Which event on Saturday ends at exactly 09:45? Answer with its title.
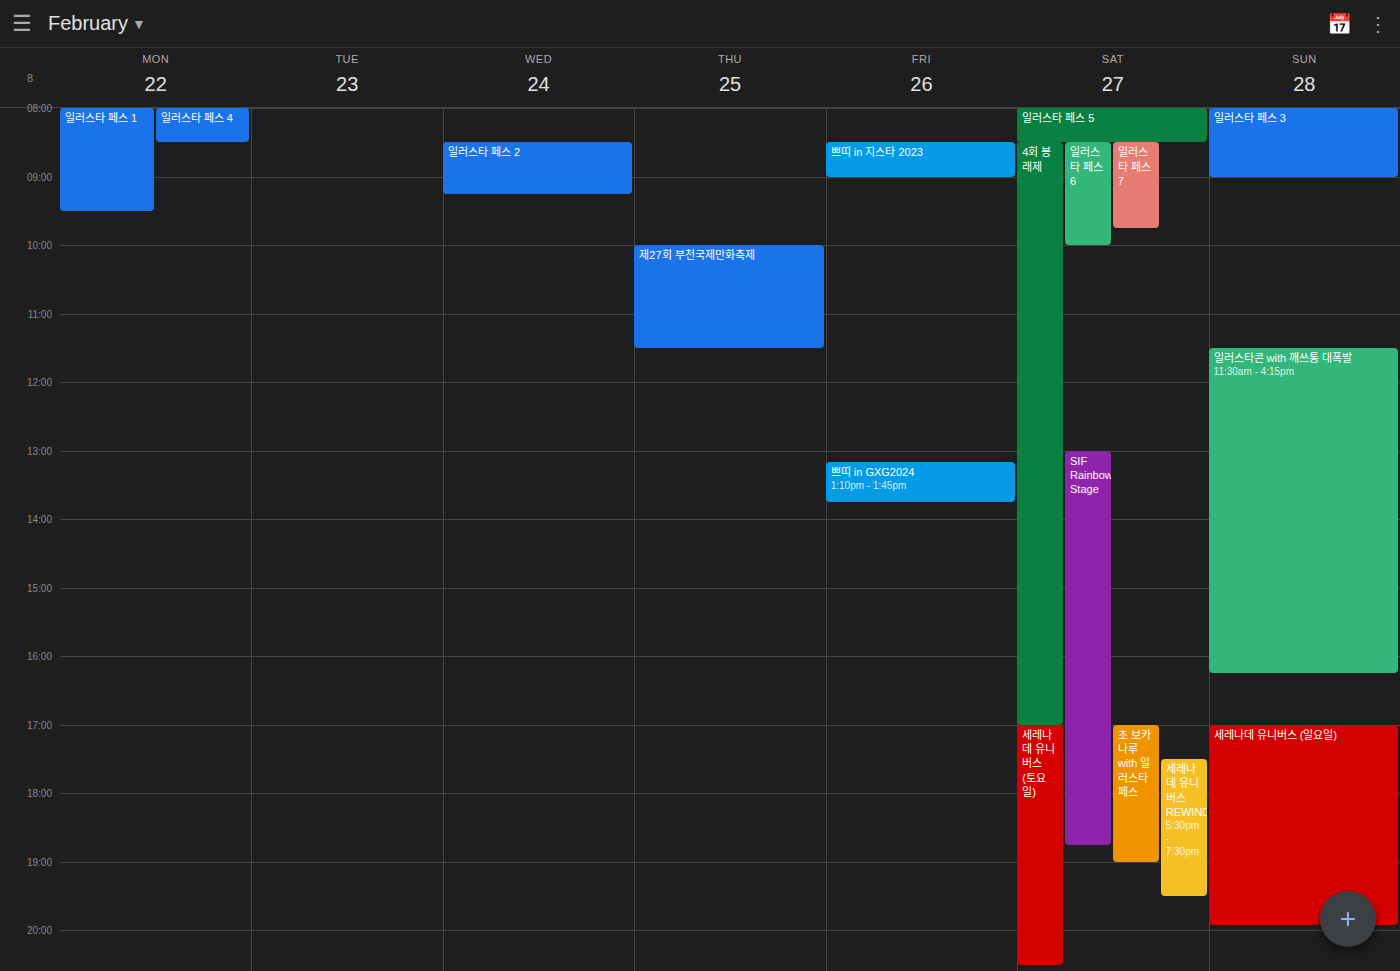
"일러스타 페스 7"